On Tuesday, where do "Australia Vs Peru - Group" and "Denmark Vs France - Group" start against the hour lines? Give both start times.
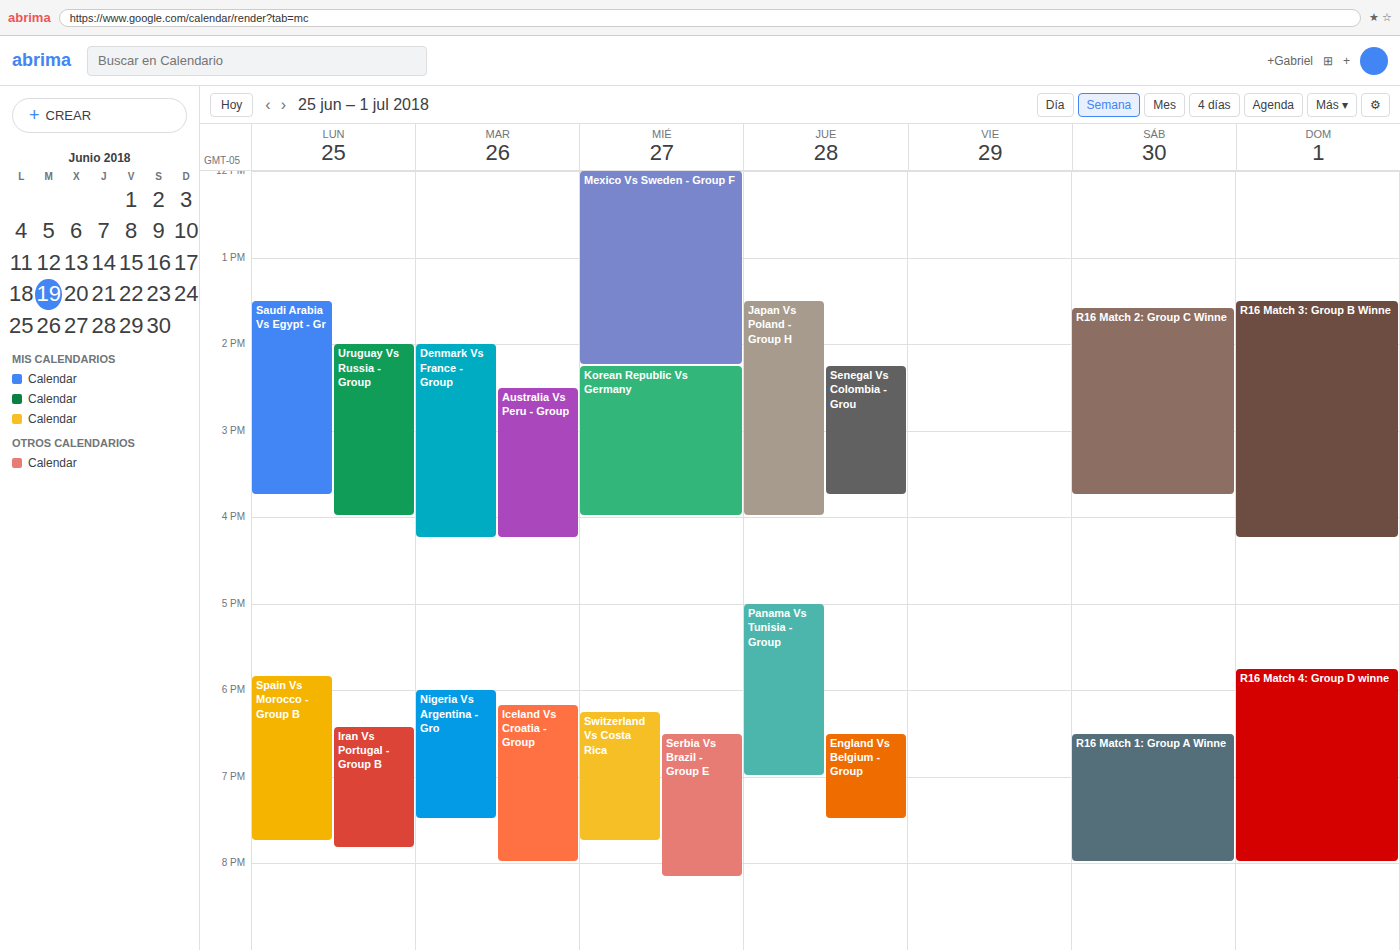
"Australia Vs Peru - Group": 14:30, halfway between the 14:00 and 15:00 lines. "Denmark Vs France - Group": 14:00, exactly on the 14:00 line.